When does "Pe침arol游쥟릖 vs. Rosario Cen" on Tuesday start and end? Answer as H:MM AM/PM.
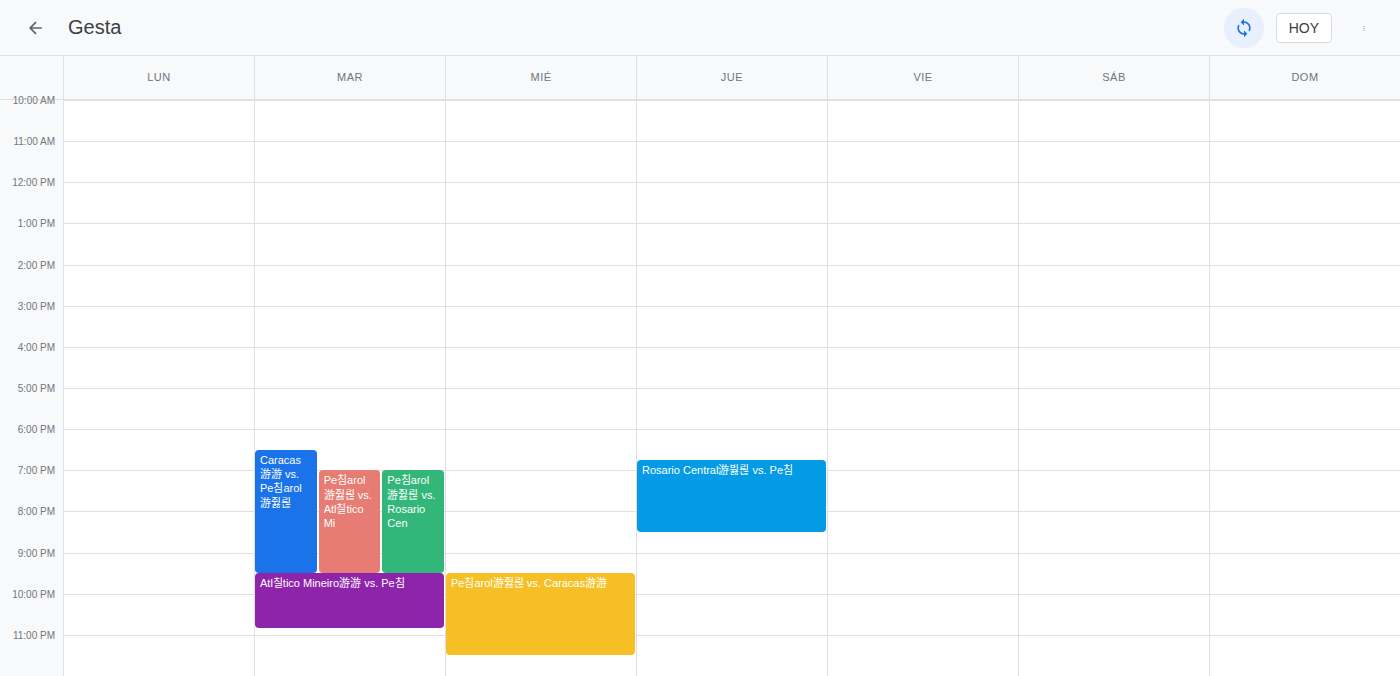
7:00 PM to 9:30 PM